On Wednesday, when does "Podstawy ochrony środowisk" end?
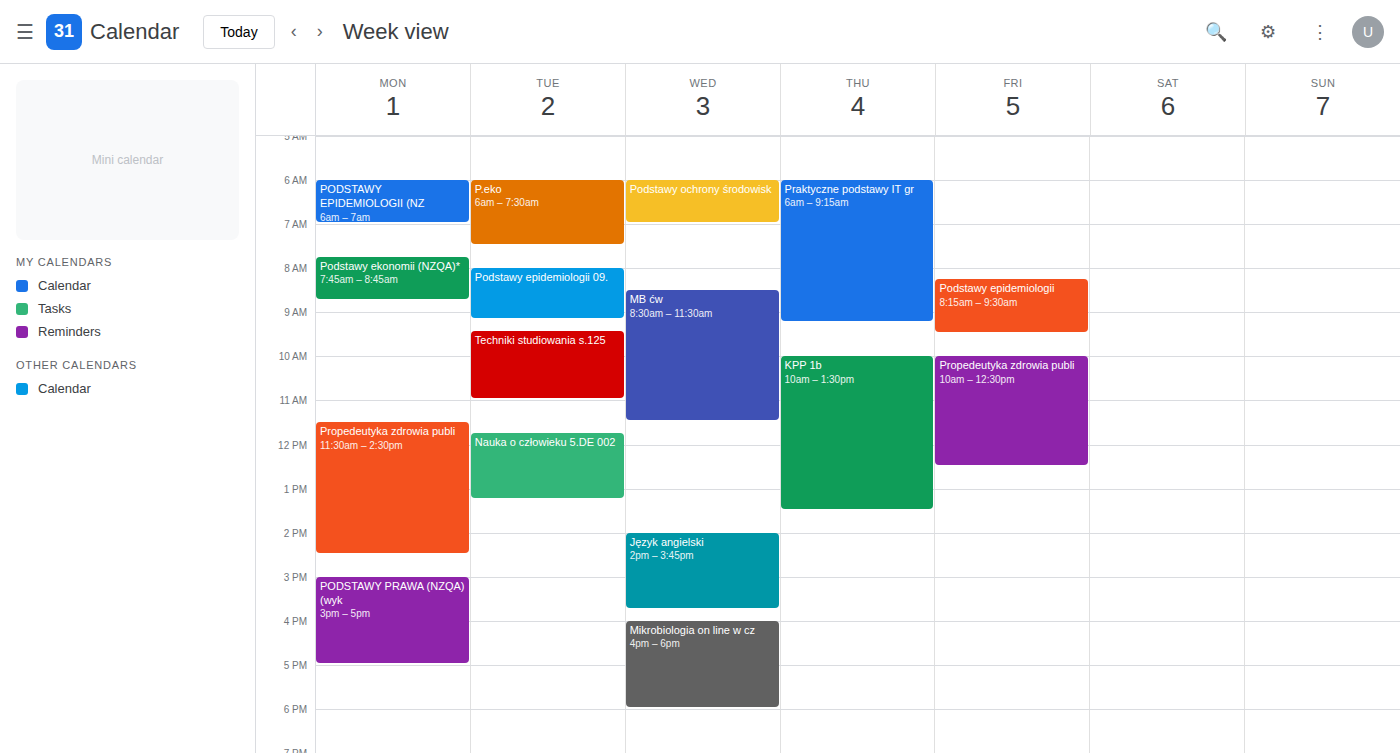
7:00 AM